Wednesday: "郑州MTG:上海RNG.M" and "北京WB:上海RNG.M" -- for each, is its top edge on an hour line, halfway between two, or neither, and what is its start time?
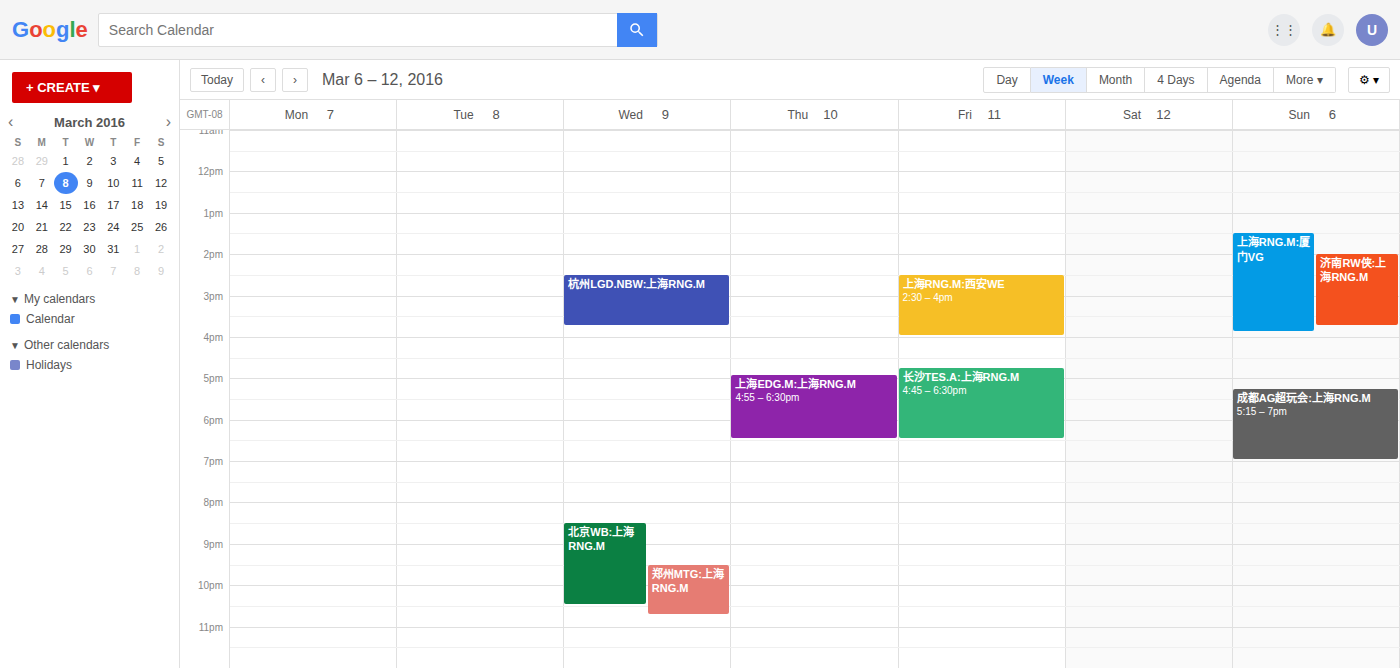
"郑州MTG:上海RNG.M": 9:30 PM, halfway between the 9 PM and 10 PM lines. "北京WB:上海RNG.M": 8:30 PM, halfway between the 8 PM and 9 PM lines.